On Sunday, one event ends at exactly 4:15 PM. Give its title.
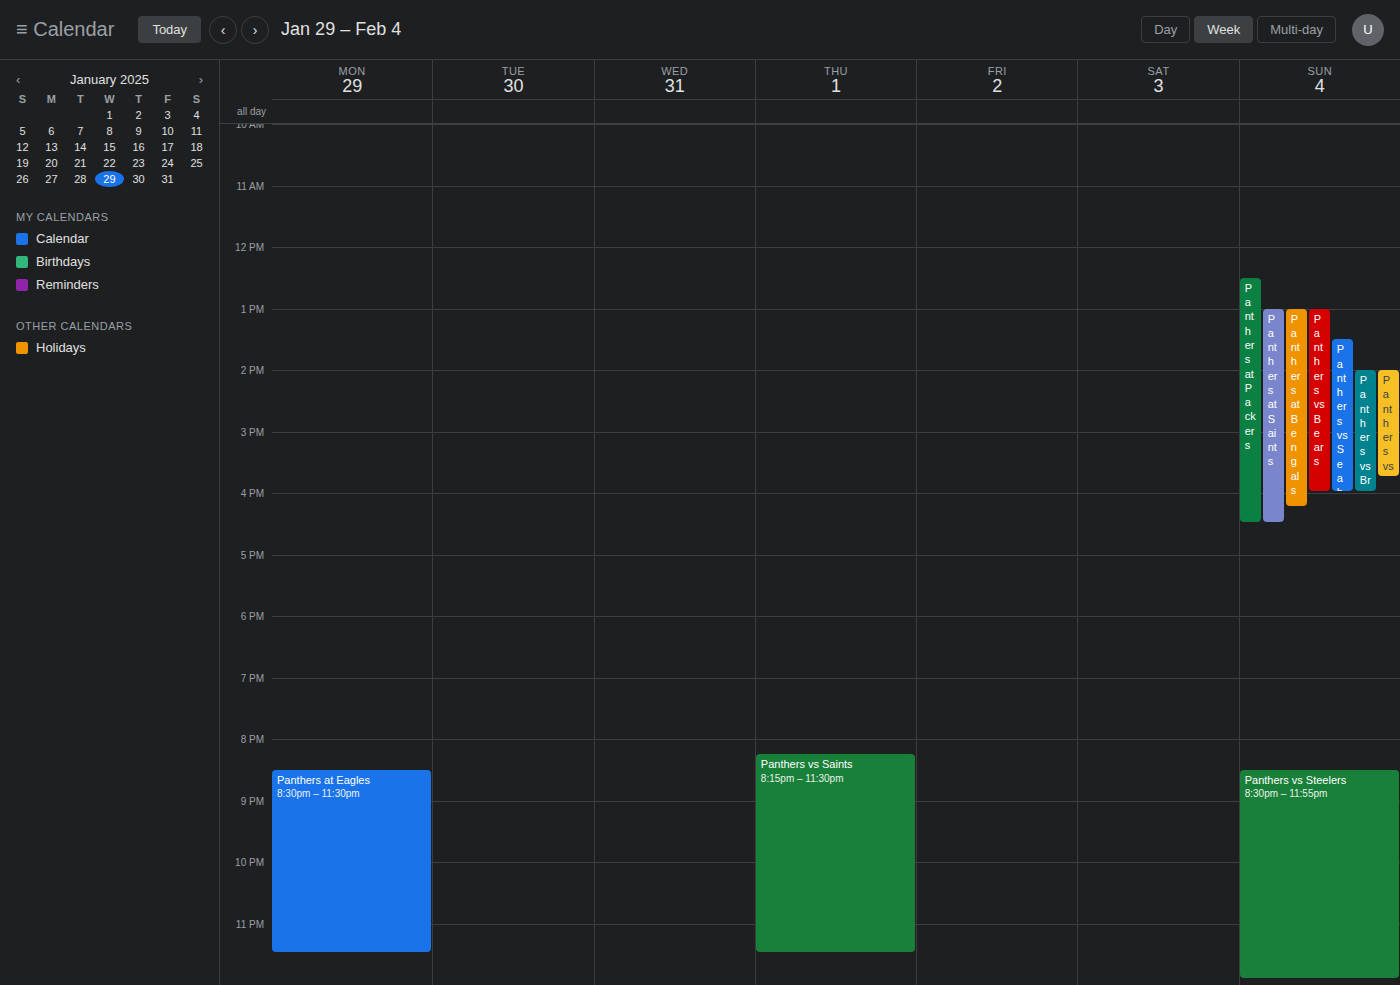
"Panthers at Bengals"